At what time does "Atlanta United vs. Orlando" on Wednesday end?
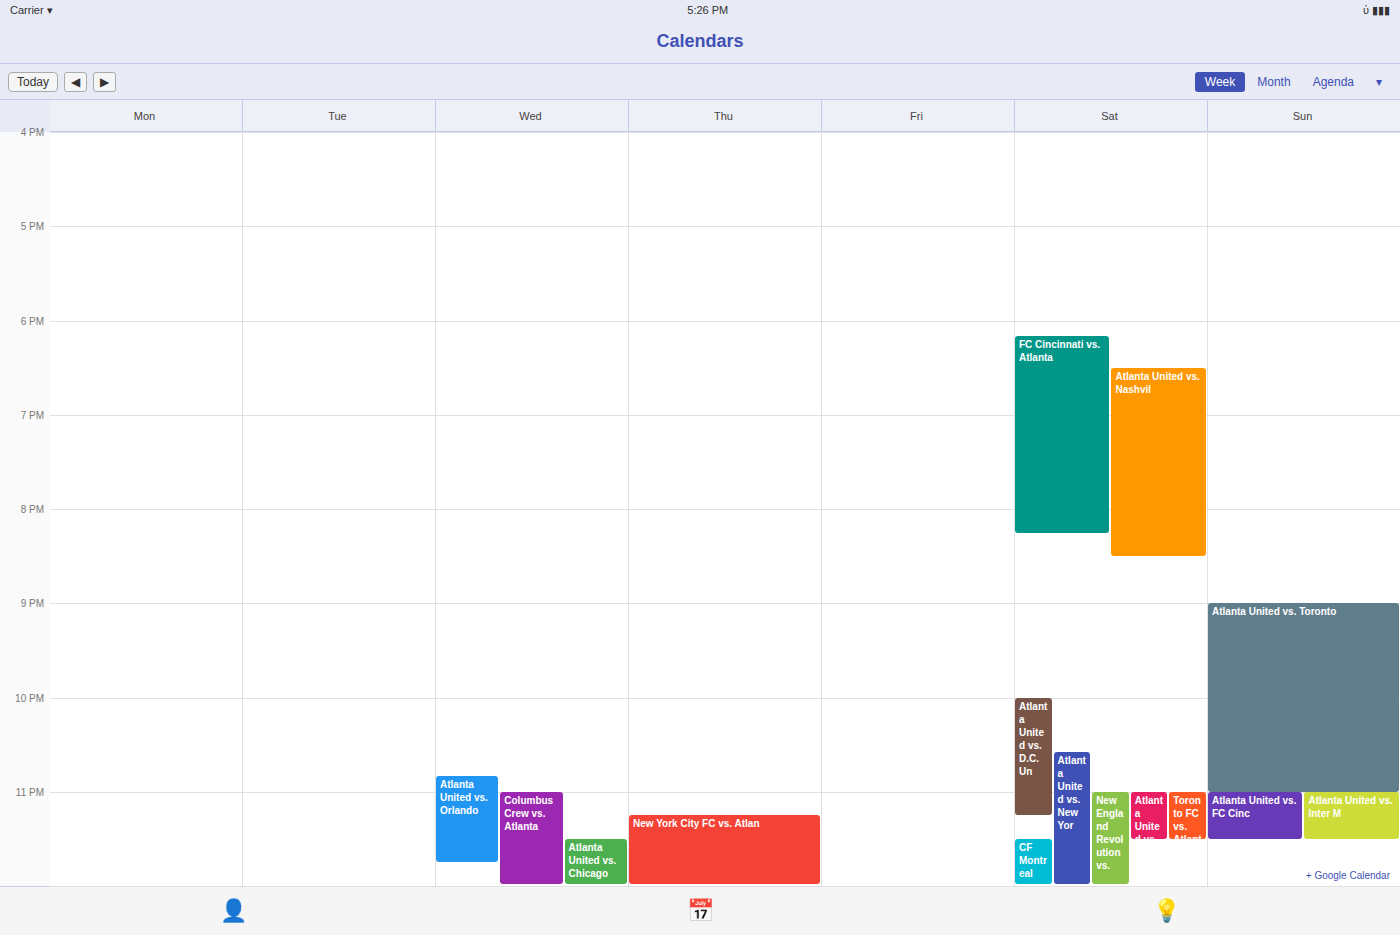
11:45 PM